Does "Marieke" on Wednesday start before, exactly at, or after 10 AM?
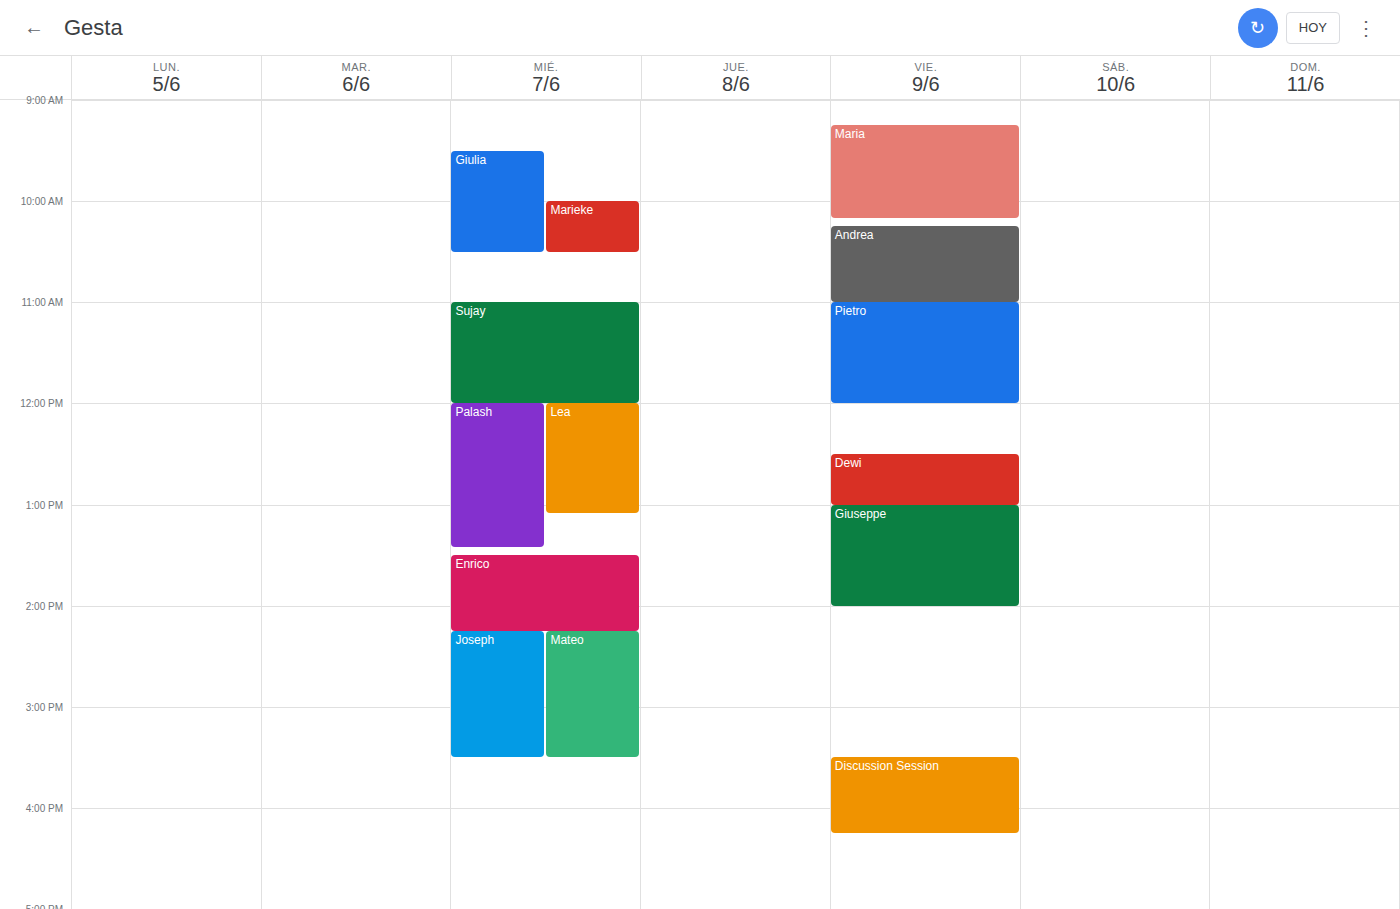
10:00 AM -- exactly at 10 AM, on the 10 AM line.